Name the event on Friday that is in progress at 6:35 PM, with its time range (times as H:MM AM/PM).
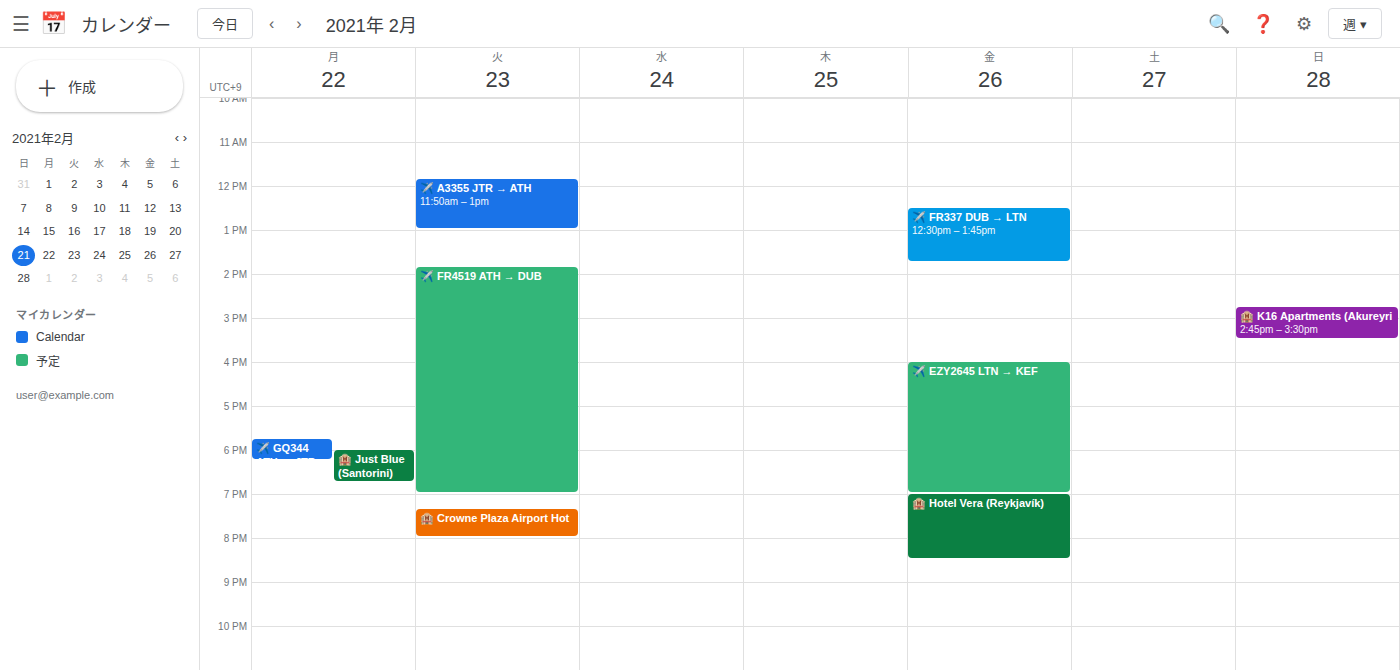
"✈️ EZY2645 LTN → KEF", 4:00 PM to 7:00 PM